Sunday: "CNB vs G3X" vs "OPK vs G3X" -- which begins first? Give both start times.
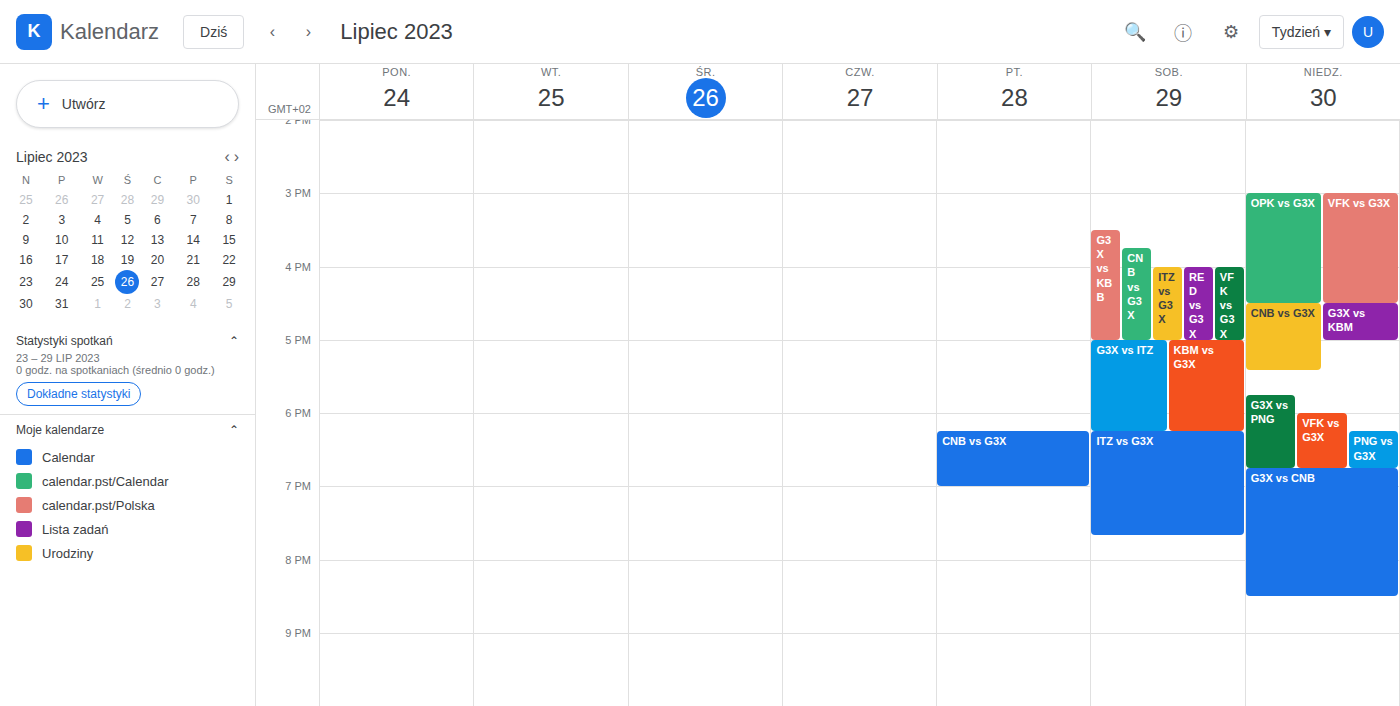
"OPK vs G3X" 3:00 PM; "CNB vs G3X" 4:30 PM.